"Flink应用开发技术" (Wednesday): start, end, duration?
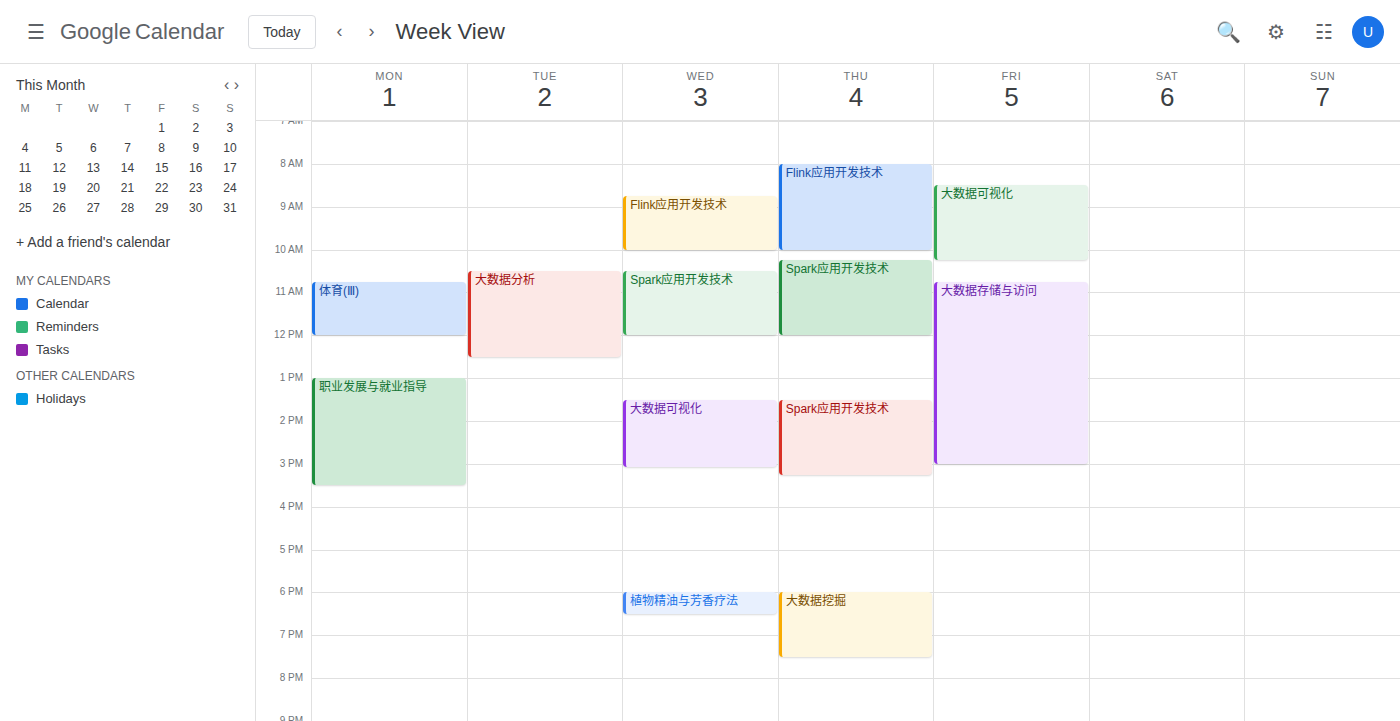
8:45 AM to 10:00 AM, 1 hour 15 minutes